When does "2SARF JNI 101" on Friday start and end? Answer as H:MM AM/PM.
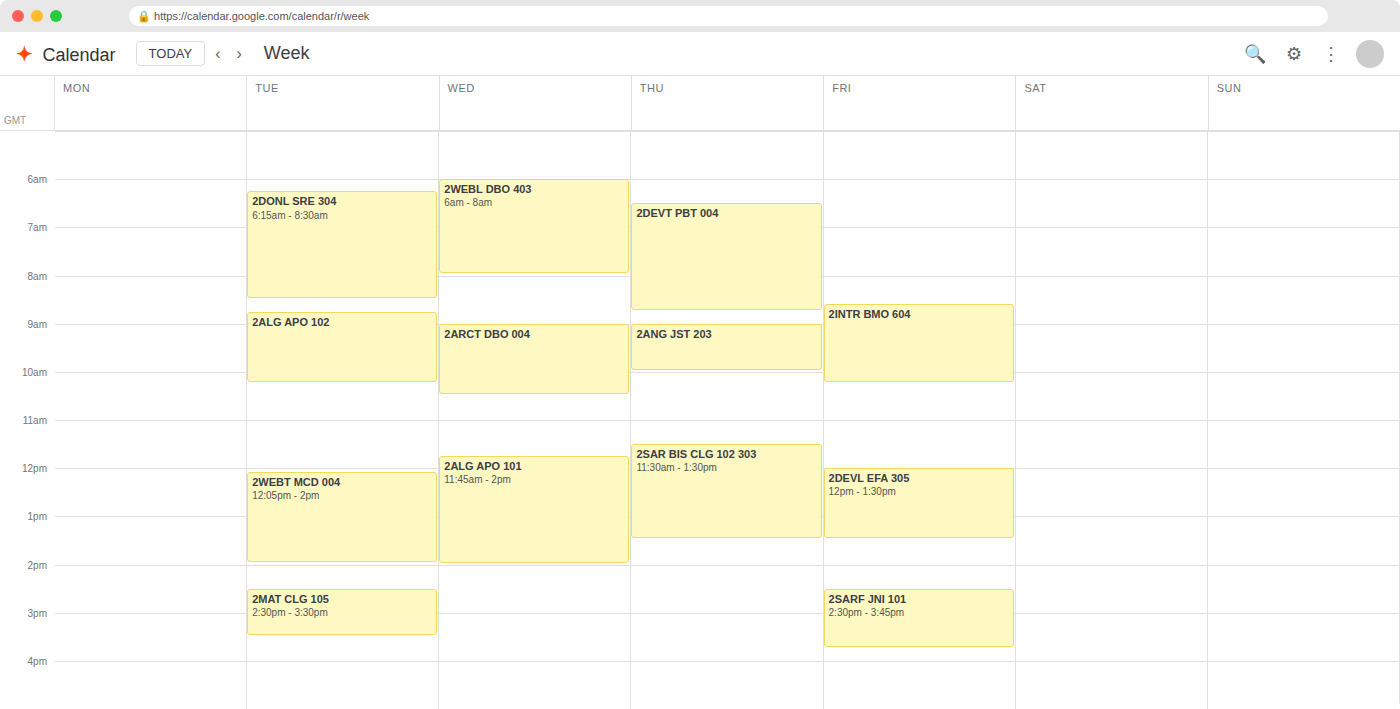
2:30 PM to 3:45 PM